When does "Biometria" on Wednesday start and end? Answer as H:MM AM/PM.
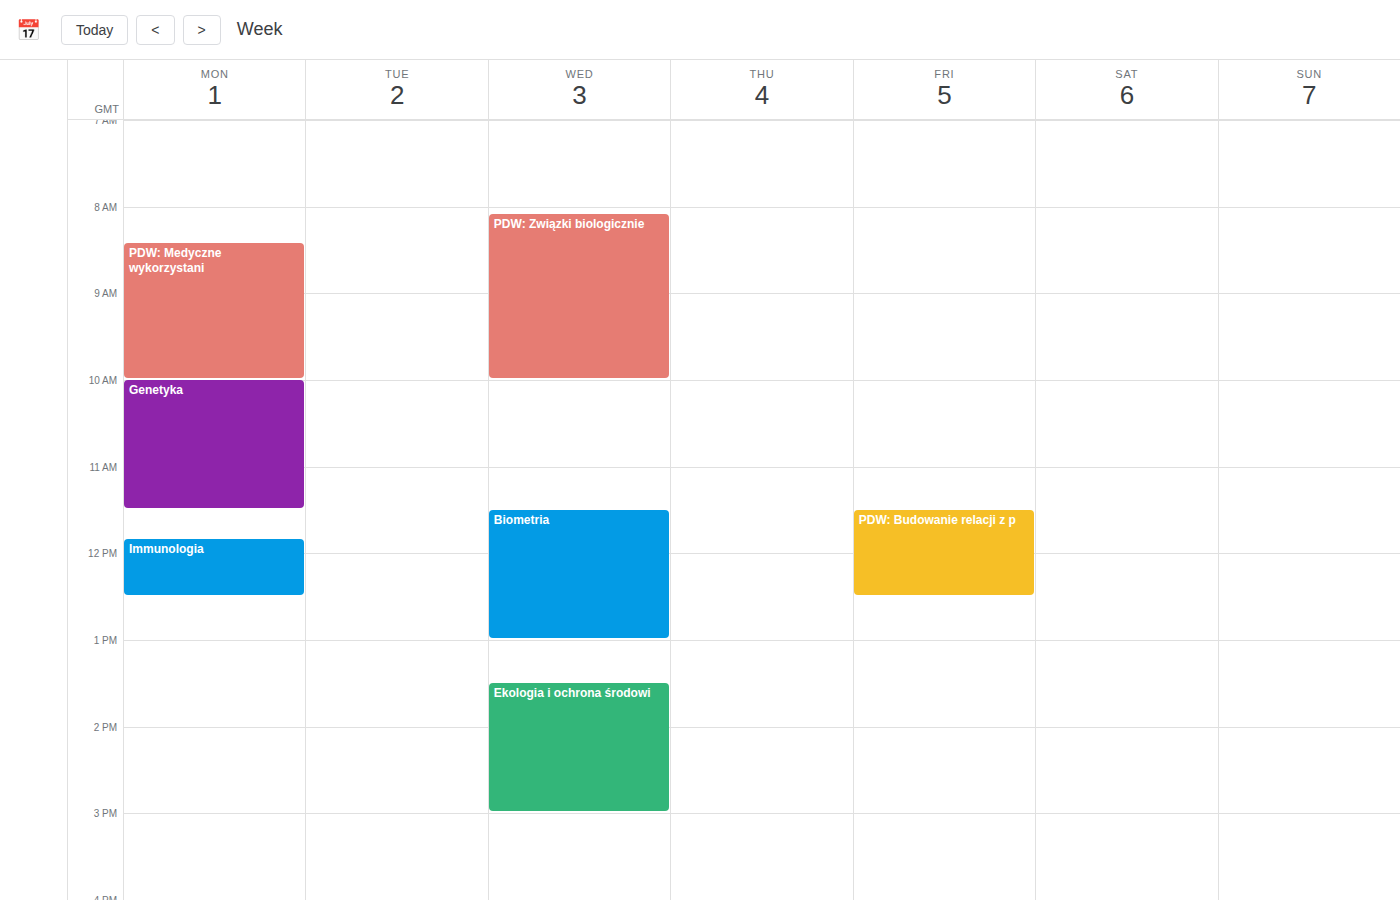
11:30 AM to 1:00 PM